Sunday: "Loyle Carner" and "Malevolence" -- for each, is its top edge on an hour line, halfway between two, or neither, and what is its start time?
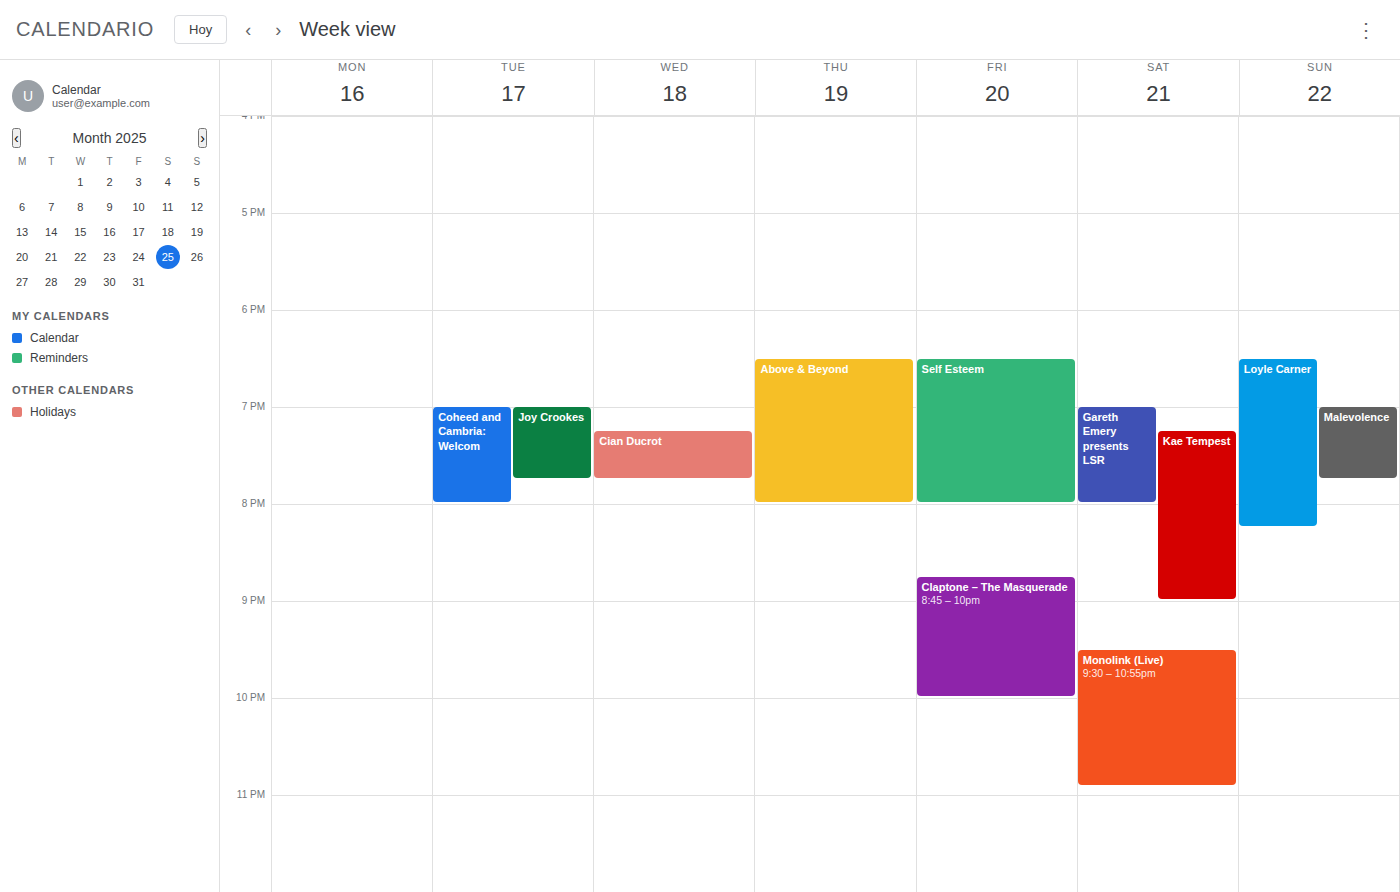
"Loyle Carner": 18:30, halfway between the 18:00 and 19:00 lines. "Malevolence": 19:00, exactly on the 19:00 line.